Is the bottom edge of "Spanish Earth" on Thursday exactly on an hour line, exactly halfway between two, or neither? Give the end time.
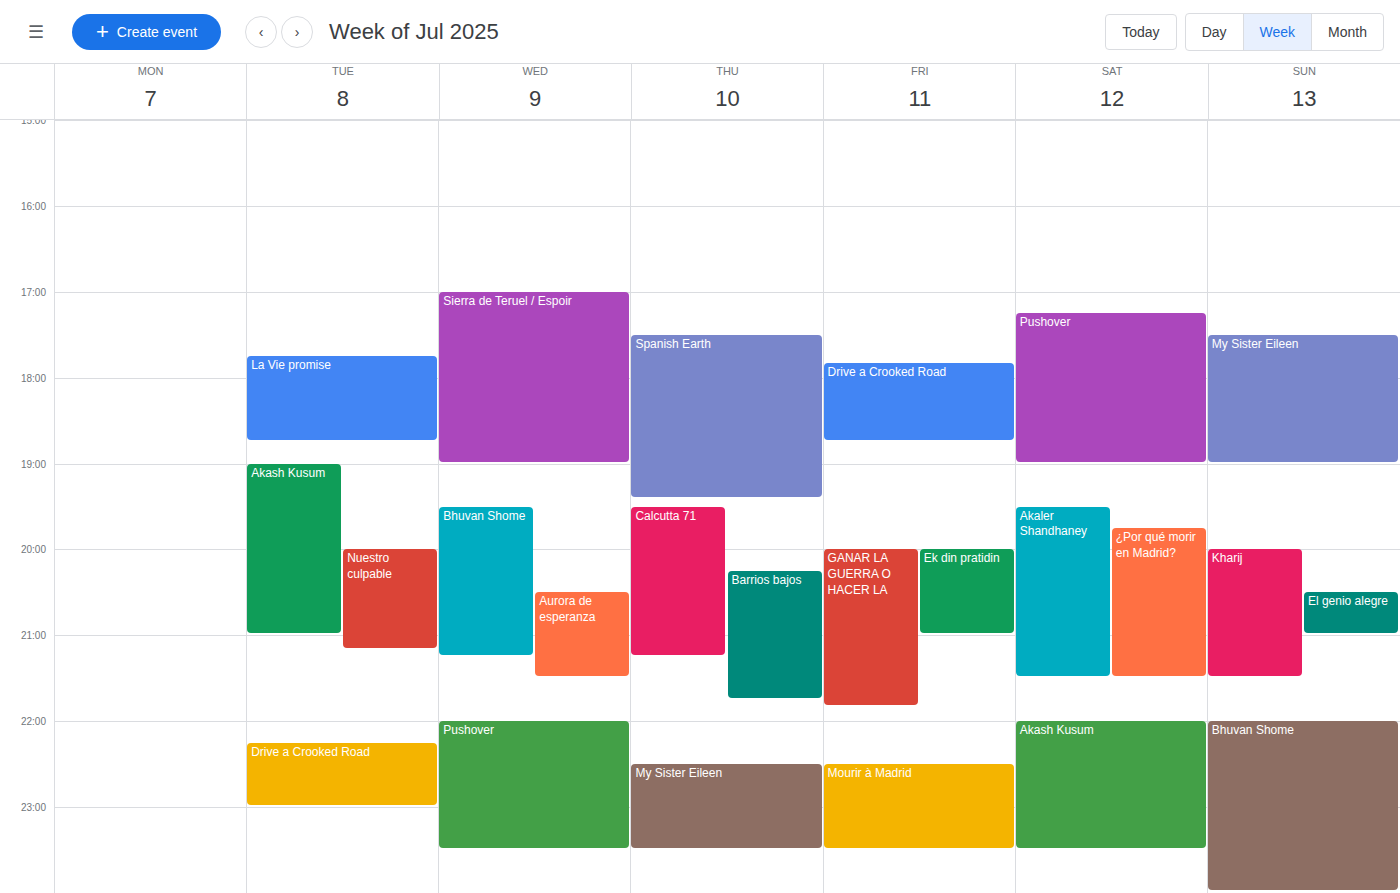
7:25 PM -- neither: 25 minutes below the 7 PM line and 35 minutes above the 8 PM line.